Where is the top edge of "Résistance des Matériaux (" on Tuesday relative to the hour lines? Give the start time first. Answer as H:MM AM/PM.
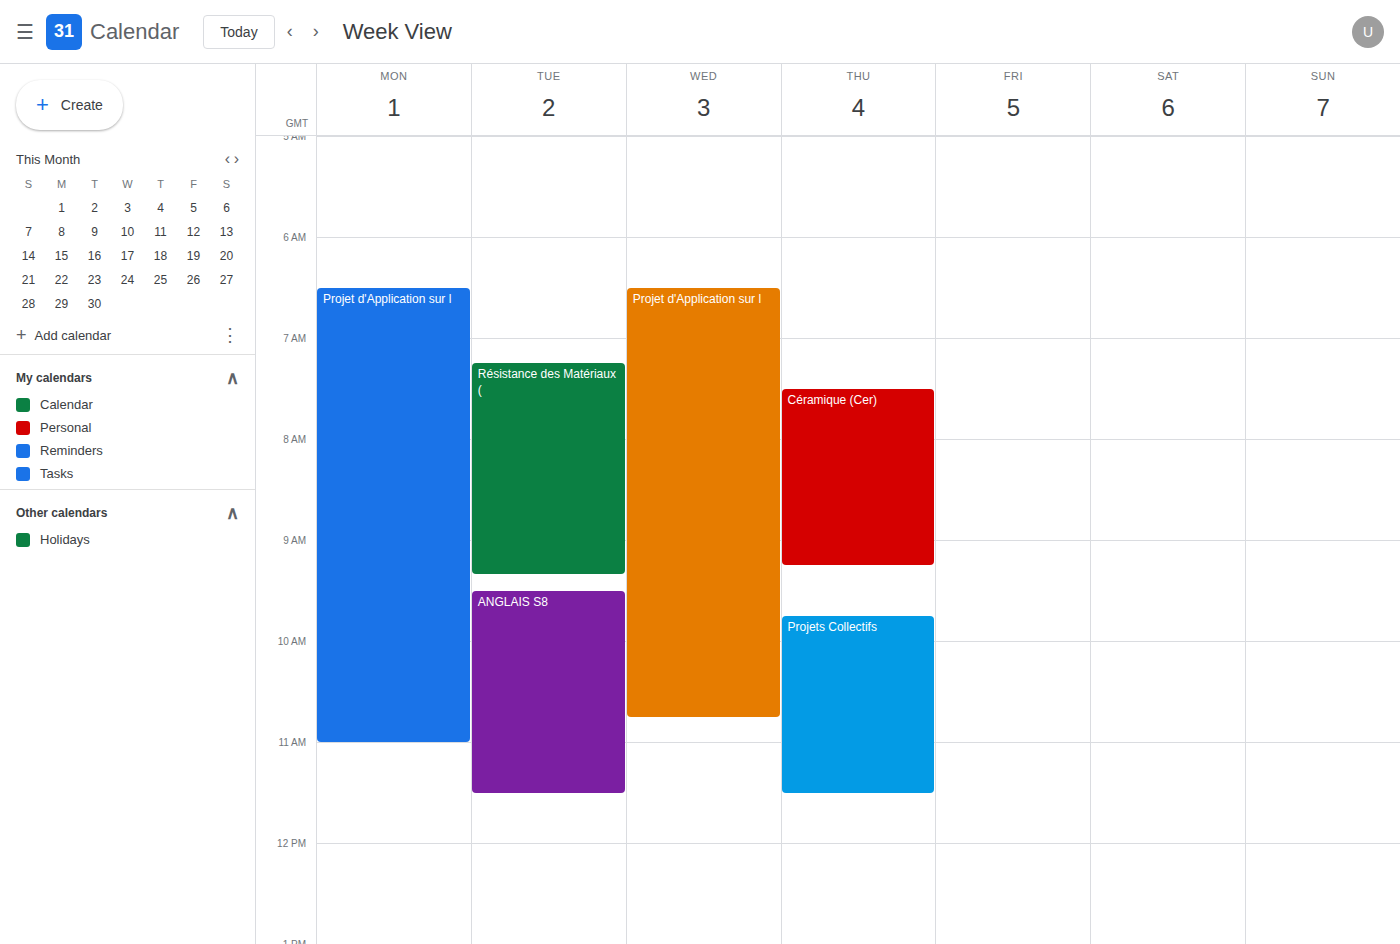
7:15 AM -- neither: a quarter of the way from the 7 AM line to the 8 AM line.